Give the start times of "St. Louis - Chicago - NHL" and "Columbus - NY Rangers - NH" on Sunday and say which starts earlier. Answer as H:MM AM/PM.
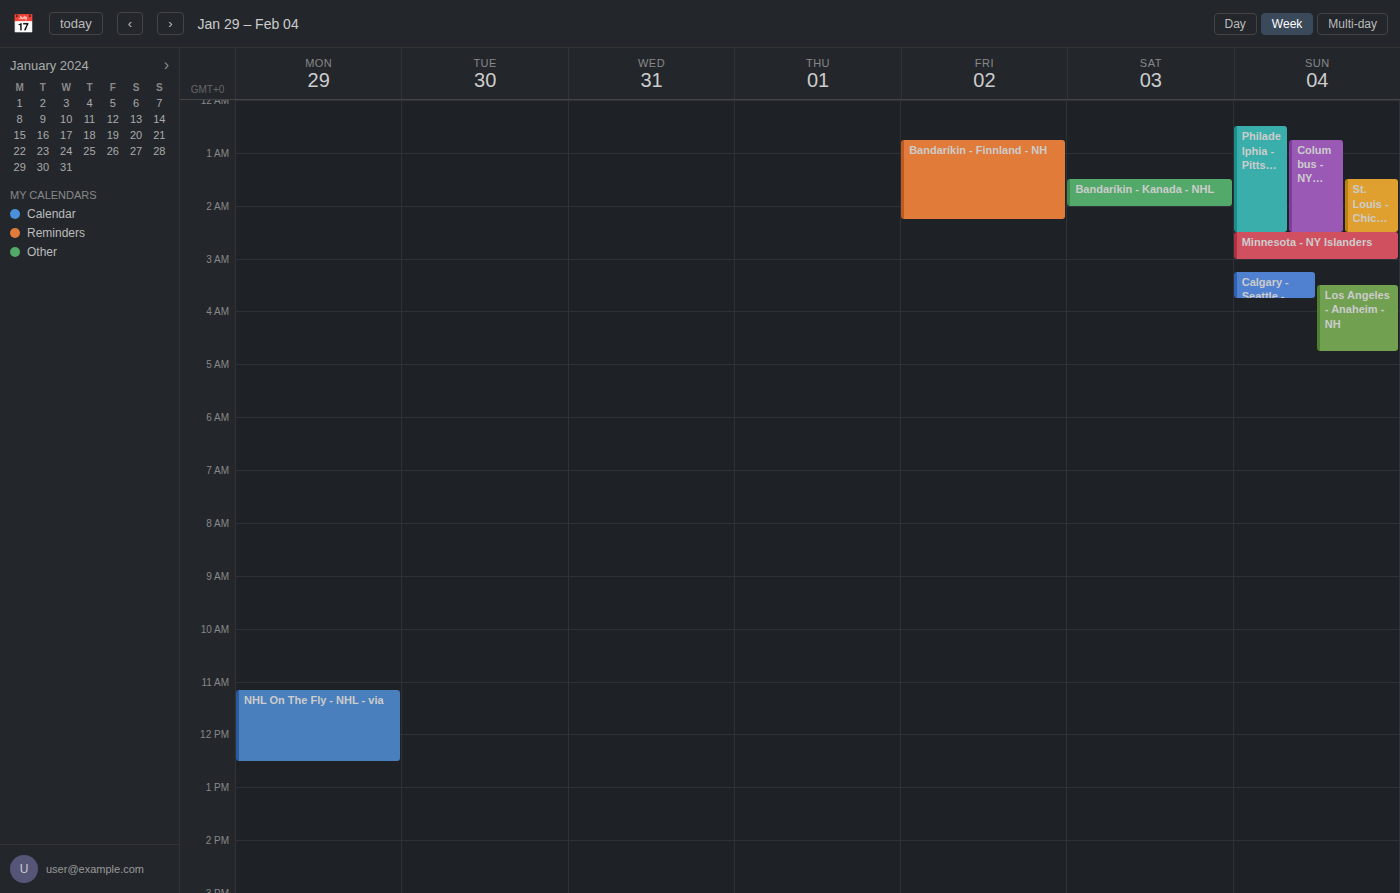
"Columbus - NY Rangers - NH" 12:45 AM; "St. Louis - Chicago - NHL" 1:30 AM.